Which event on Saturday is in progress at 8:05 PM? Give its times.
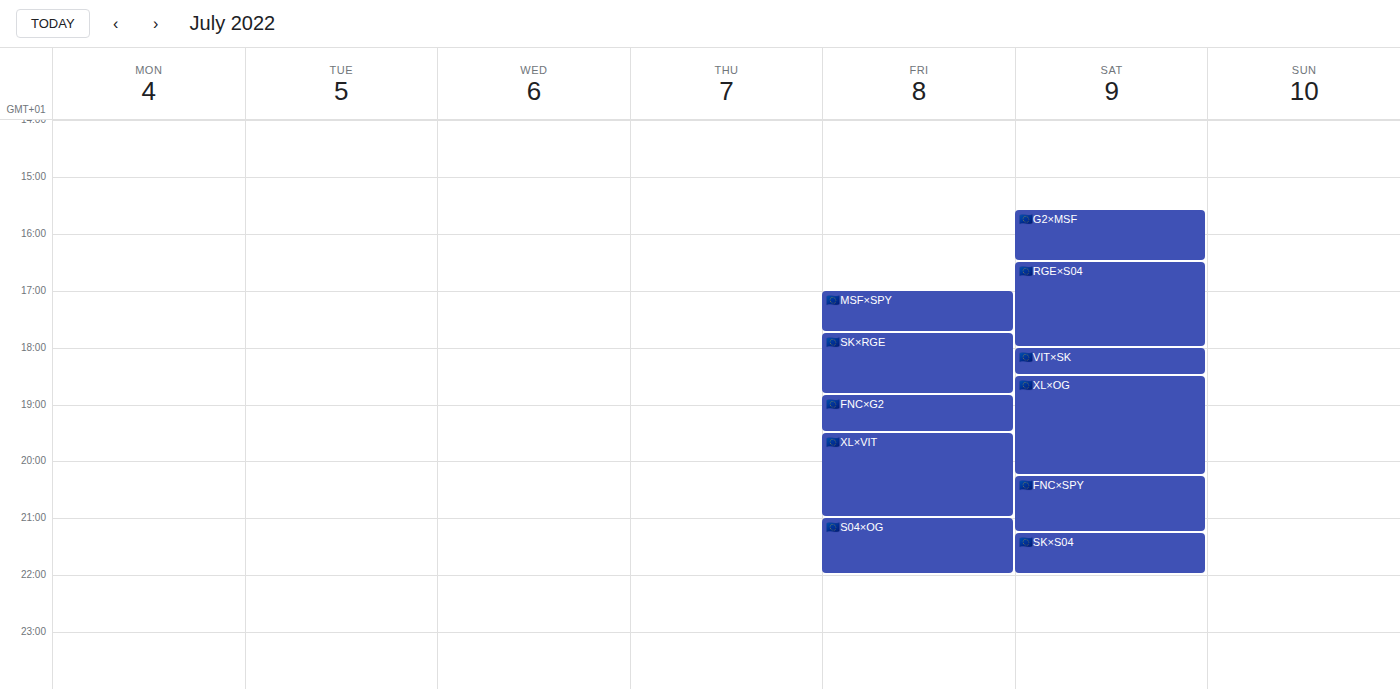
"🇪🇺XL×OG", 6:30 PM to 8:15 PM